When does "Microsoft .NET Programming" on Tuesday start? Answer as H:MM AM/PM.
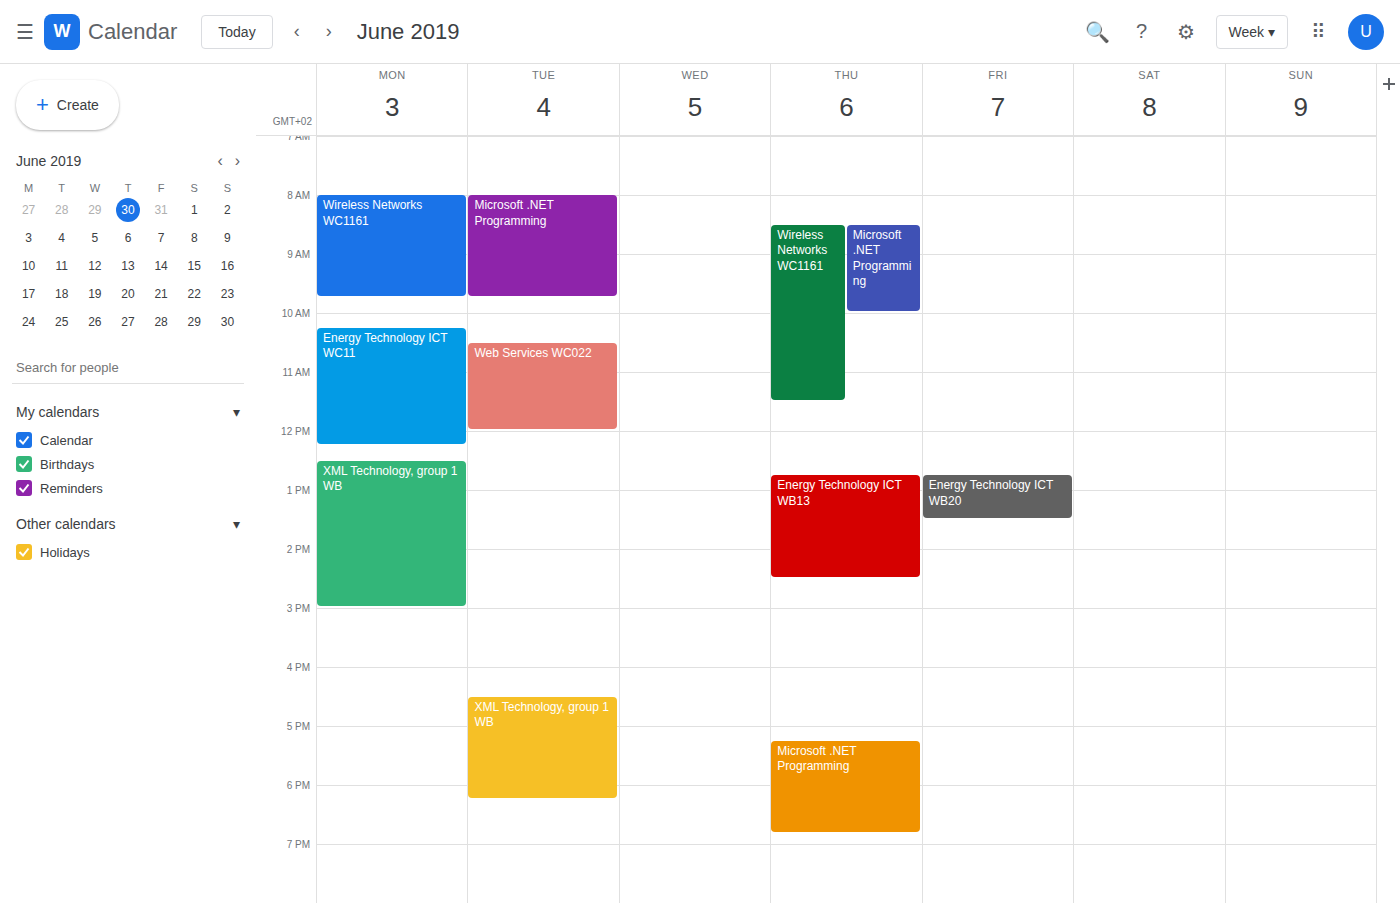
8:00 AM